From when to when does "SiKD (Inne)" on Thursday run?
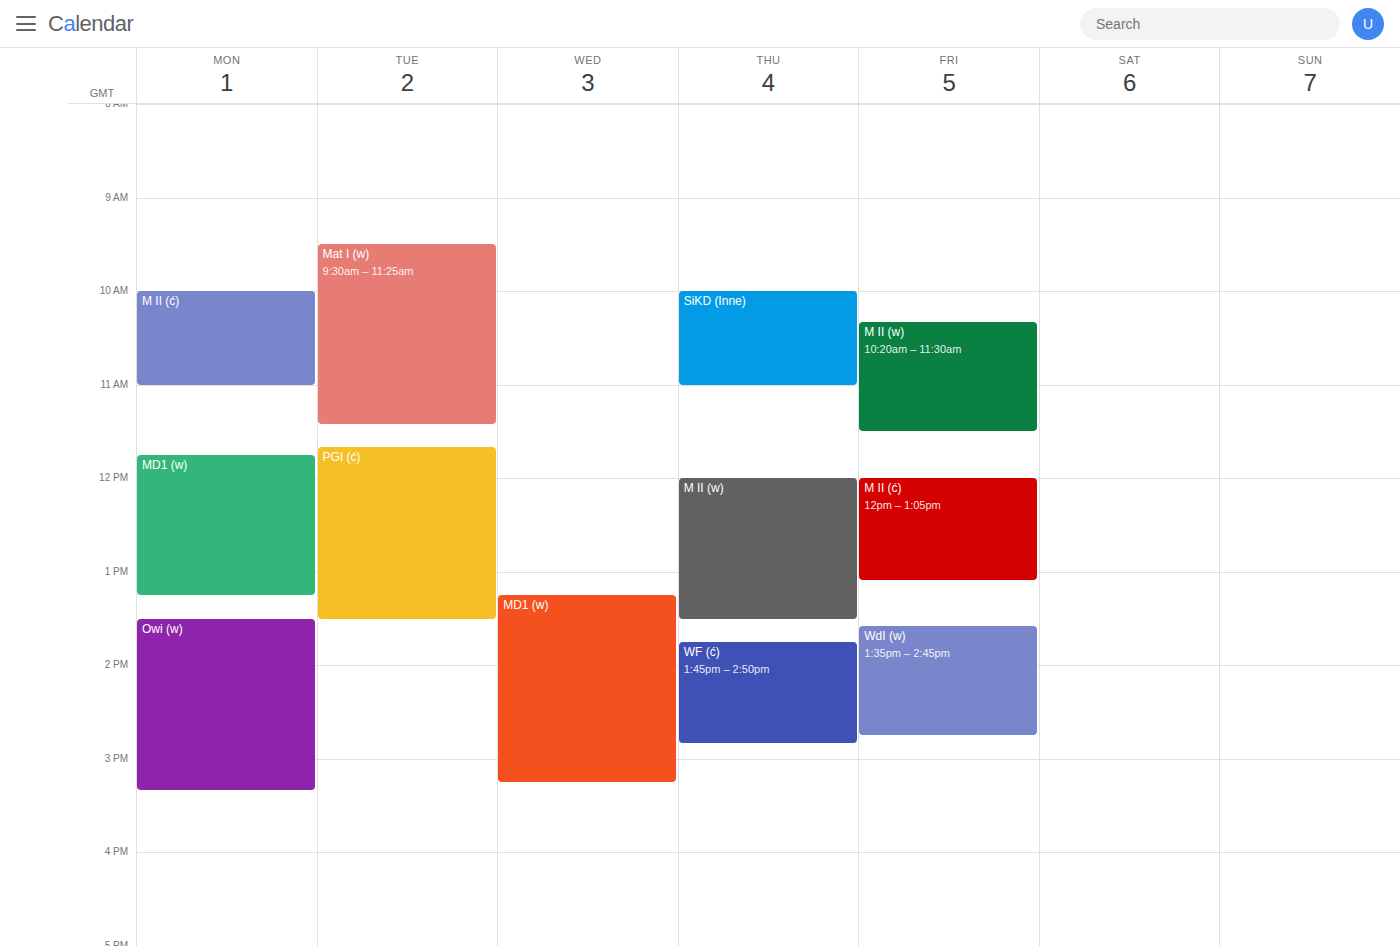
10:00 AM to 11:00 AM